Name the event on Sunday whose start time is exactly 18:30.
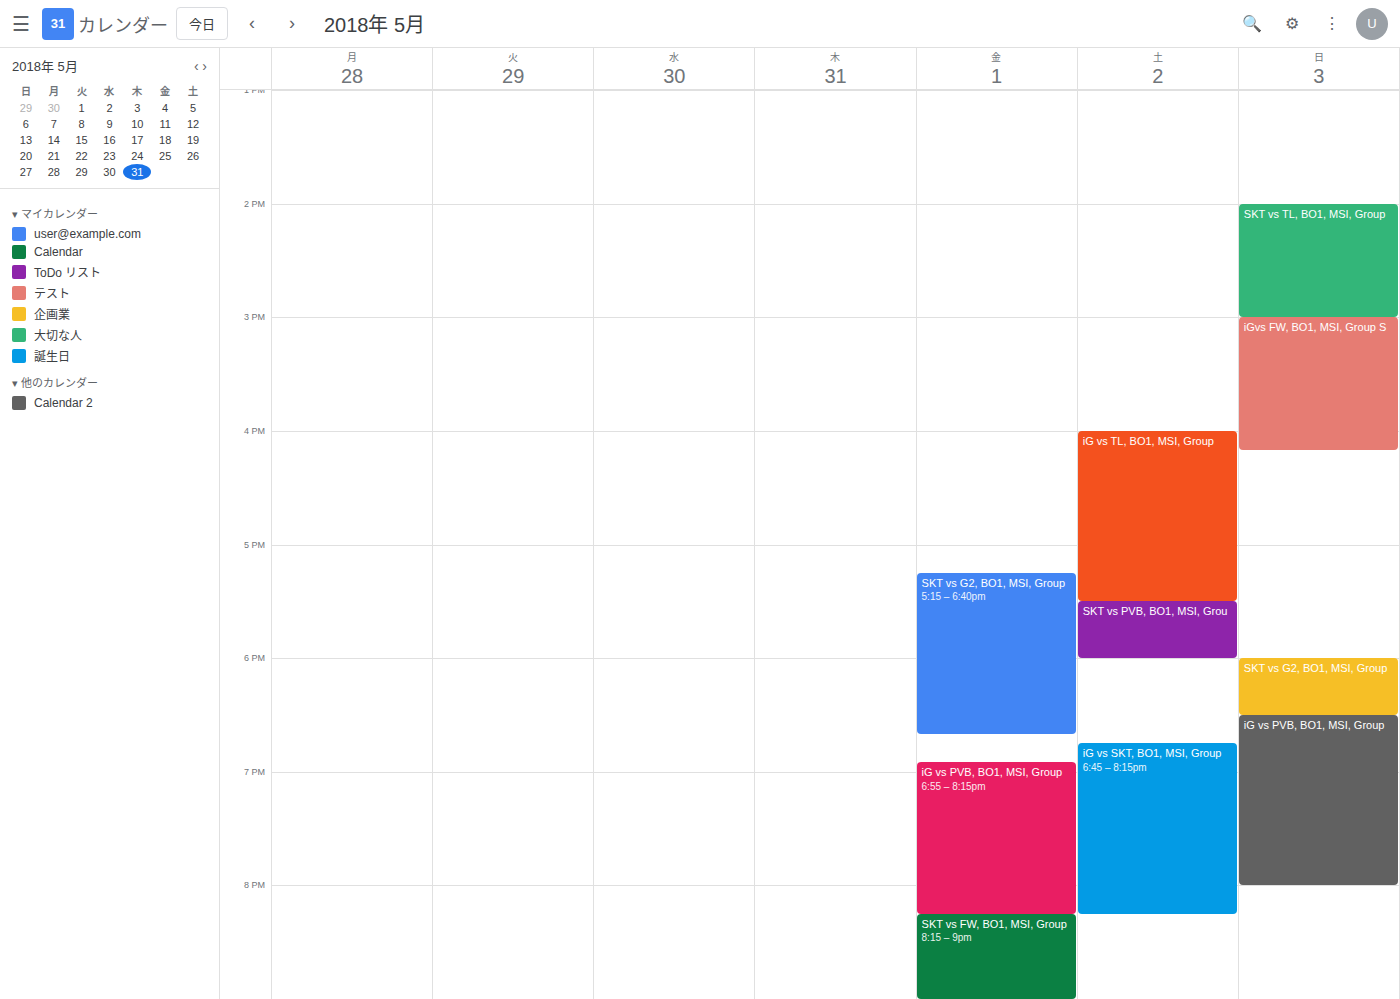
"iG vs PVB, BO1, MSI, Group"